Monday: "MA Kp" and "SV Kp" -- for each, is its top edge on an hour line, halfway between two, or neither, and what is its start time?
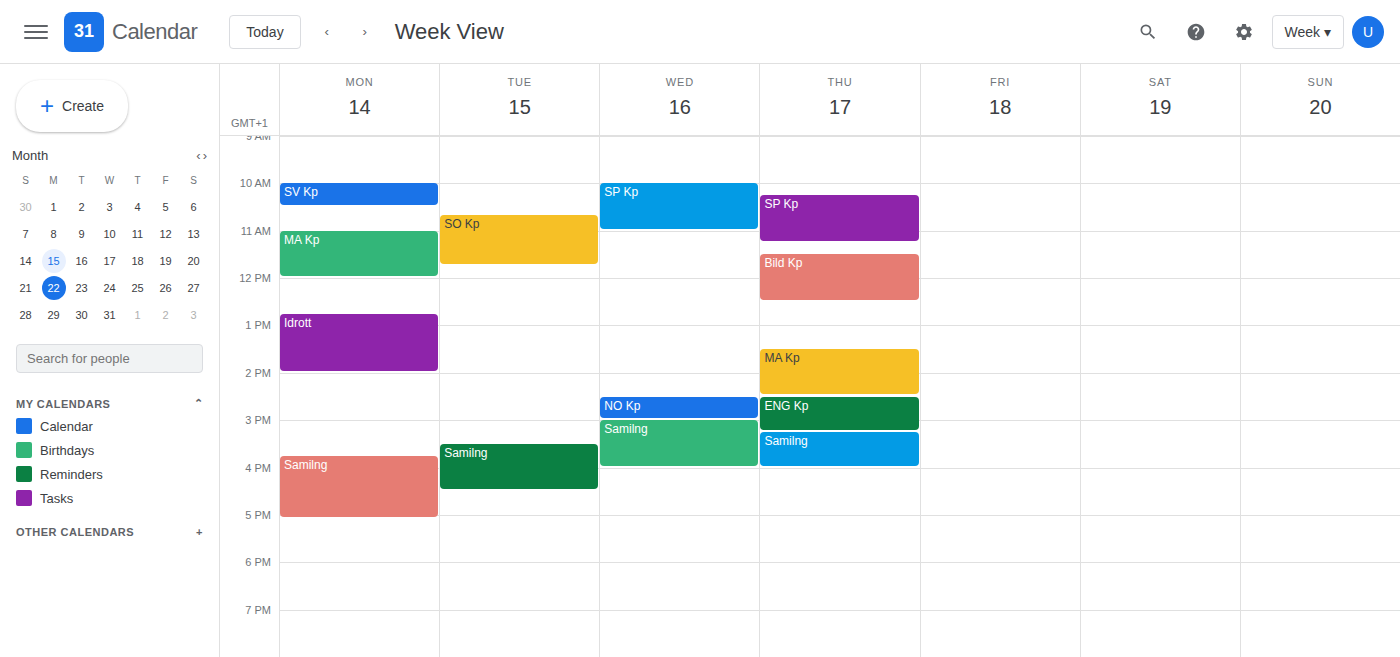
"MA Kp": 11:00 AM, exactly on the 11 AM line. "SV Kp": 10:00 AM, exactly on the 10 AM line.